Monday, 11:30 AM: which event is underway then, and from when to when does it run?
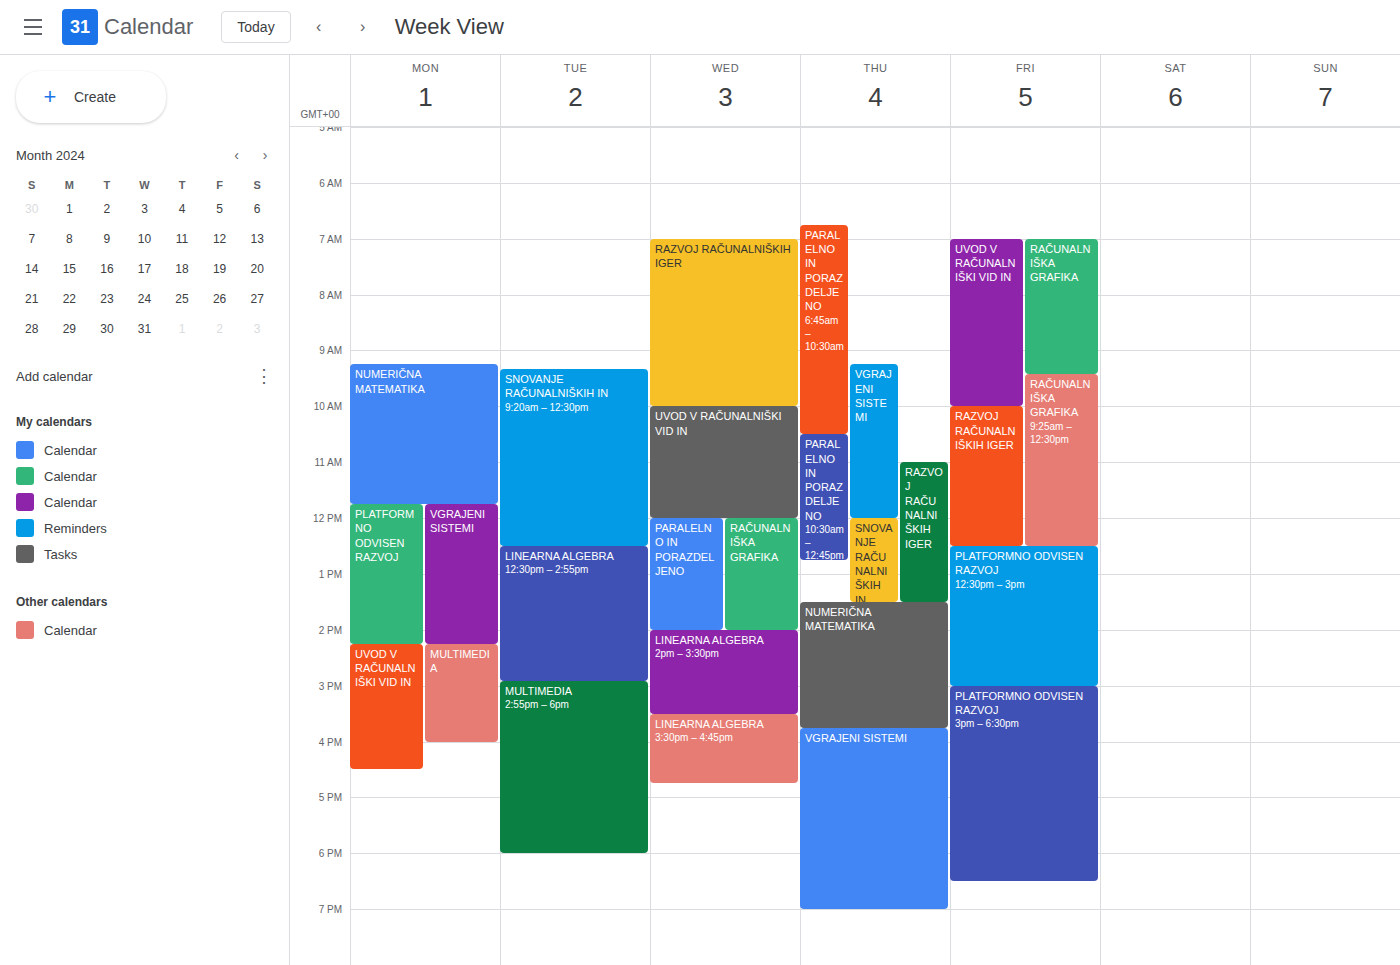
"NUMERIČNA MATEMATIKA", 9:15 AM to 11:45 AM